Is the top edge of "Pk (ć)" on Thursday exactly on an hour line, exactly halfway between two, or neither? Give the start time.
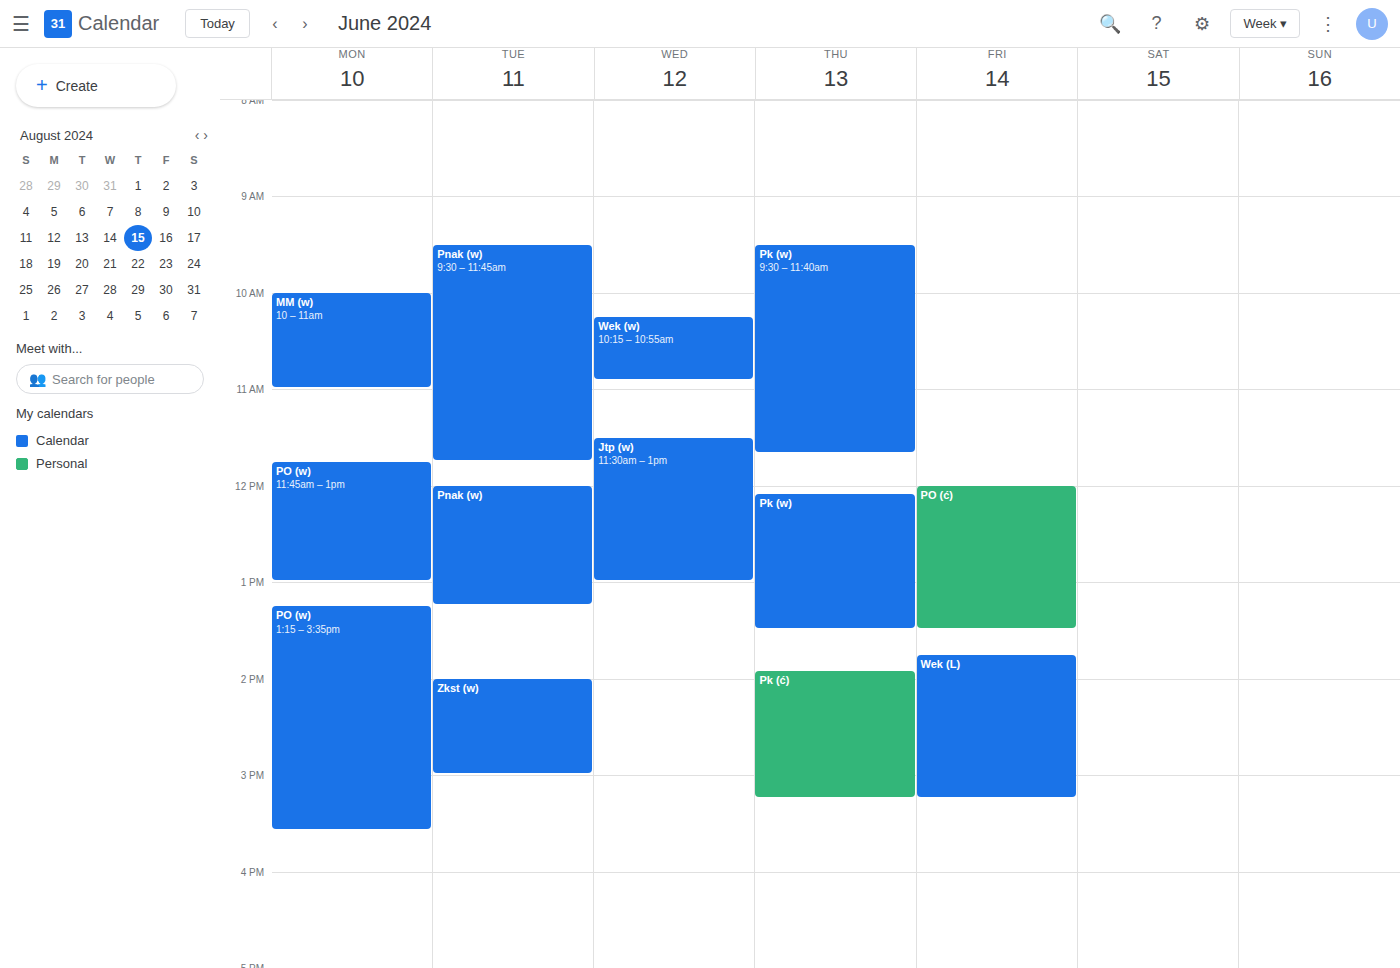
1:55 PM -- neither: 55 minutes below the 1 PM line and 5 minutes above the 2 PM line.